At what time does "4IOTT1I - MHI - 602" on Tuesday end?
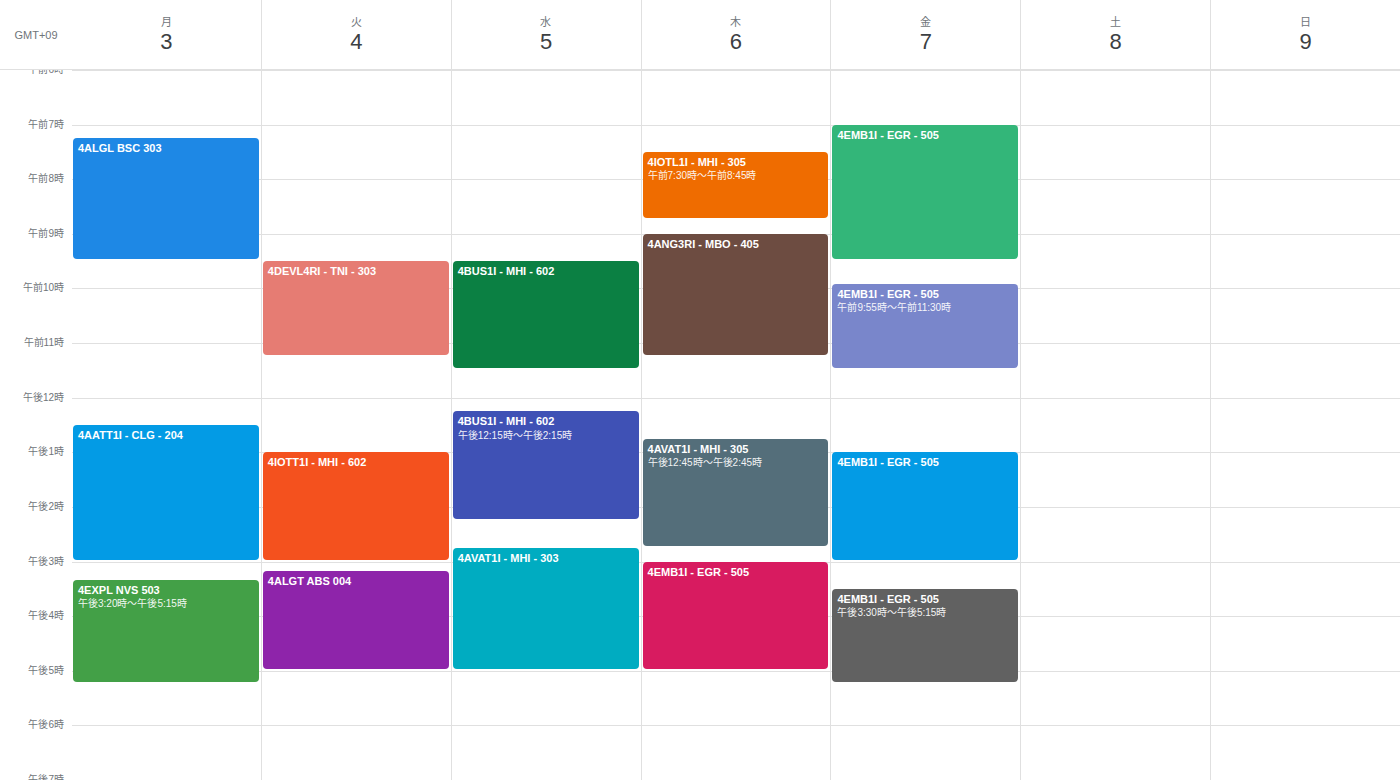
3:00 PM